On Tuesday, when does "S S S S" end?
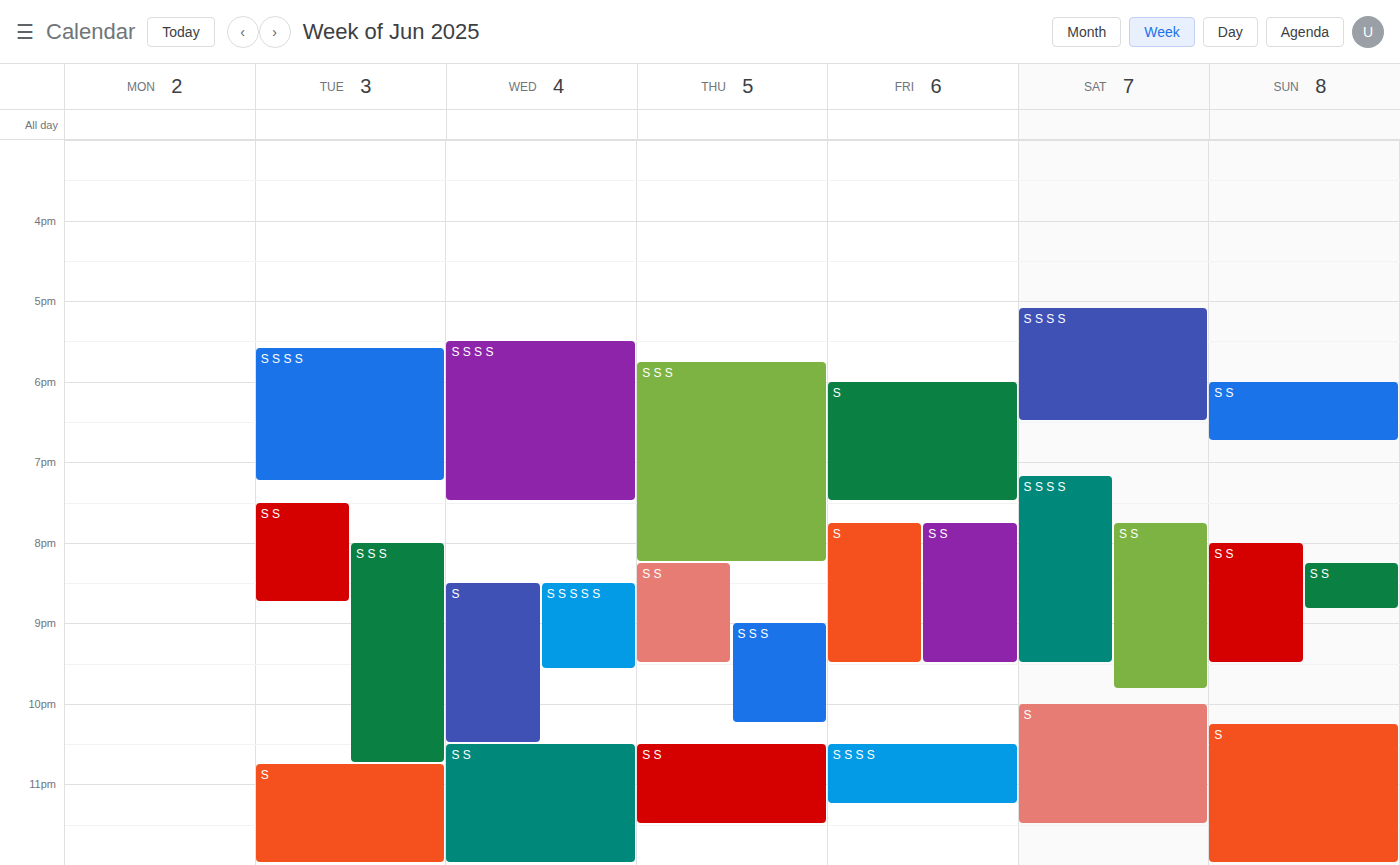
7:15 PM